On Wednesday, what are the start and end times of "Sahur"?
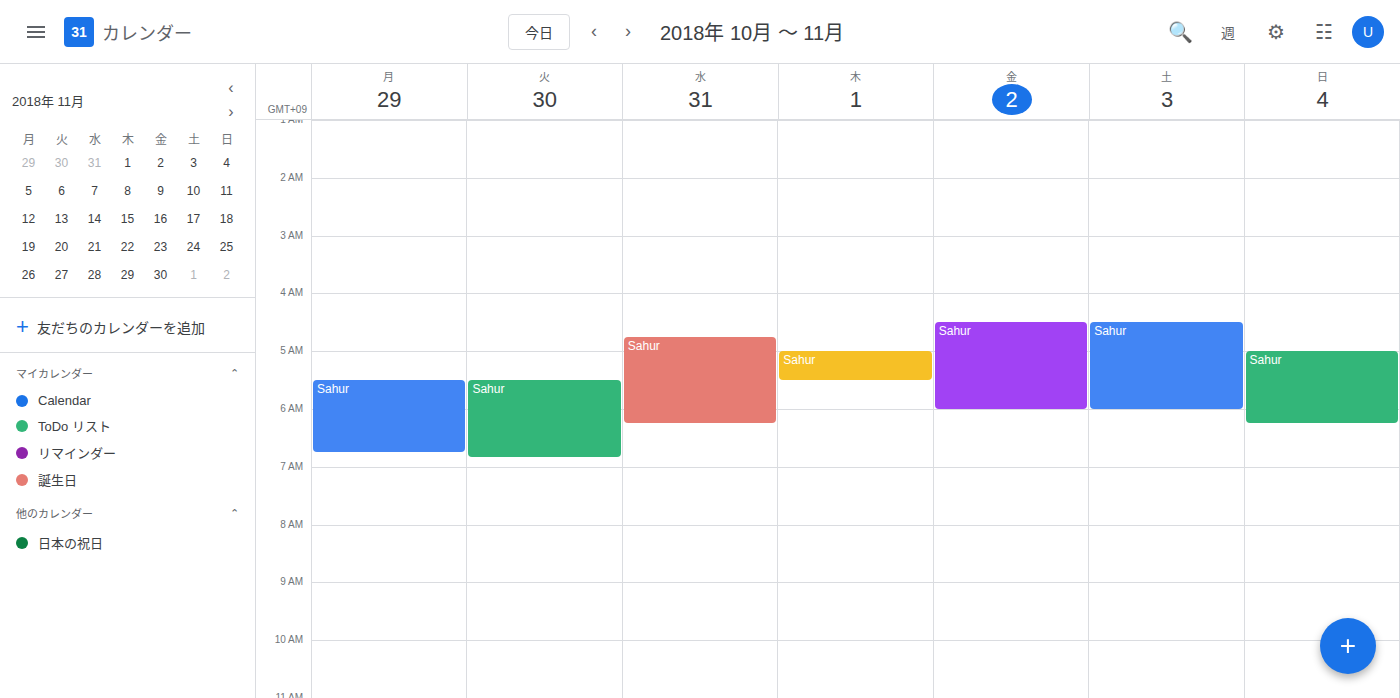
4:45 AM to 6:15 AM